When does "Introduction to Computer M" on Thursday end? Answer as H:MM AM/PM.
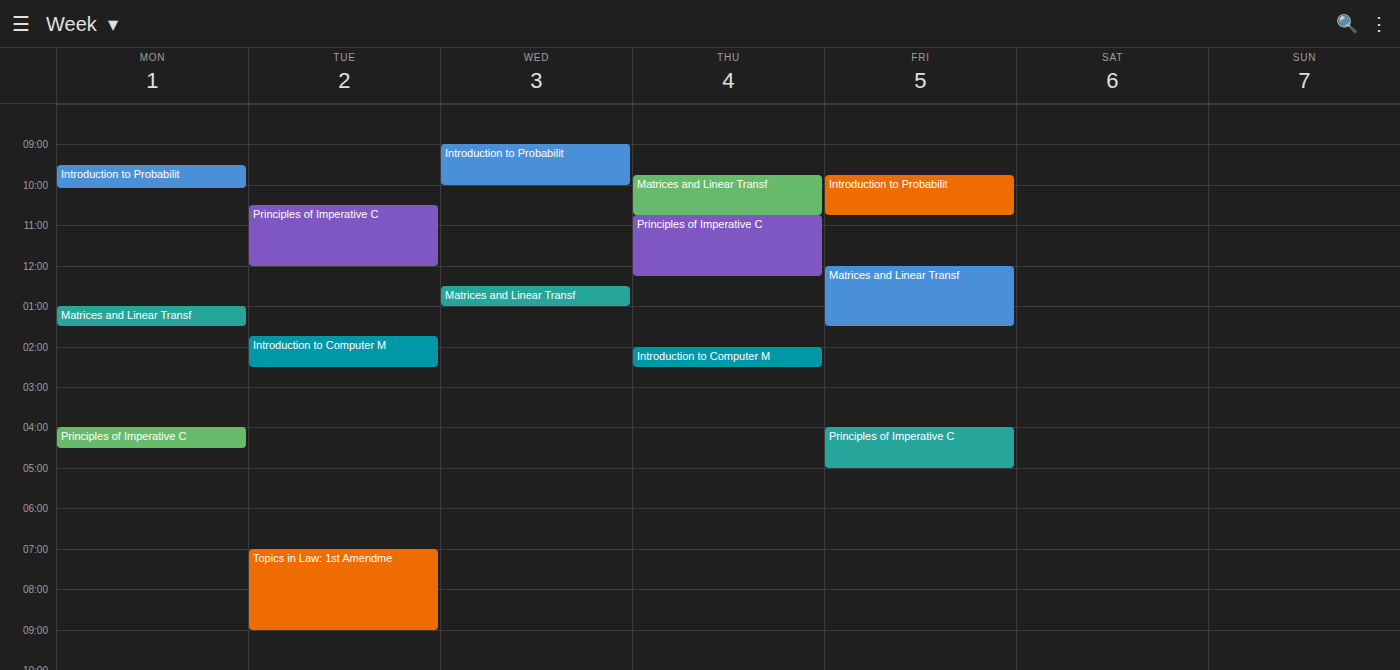
2:30 PM